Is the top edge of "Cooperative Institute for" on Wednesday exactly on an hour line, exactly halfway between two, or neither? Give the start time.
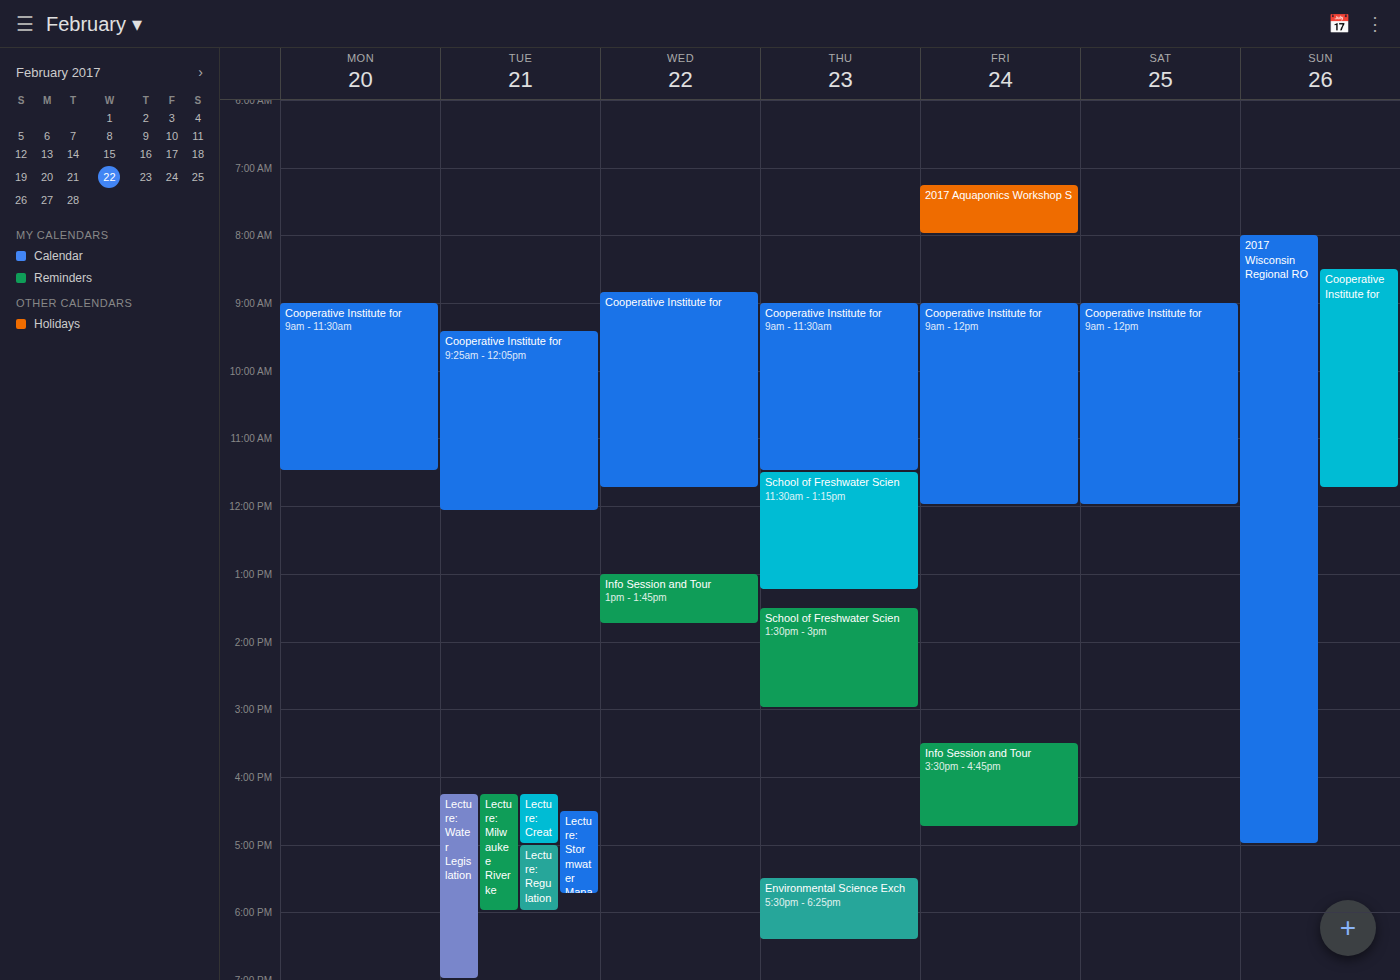
8:50 AM -- neither: 50 minutes below the 8 AM line and 10 minutes above the 9 AM line.